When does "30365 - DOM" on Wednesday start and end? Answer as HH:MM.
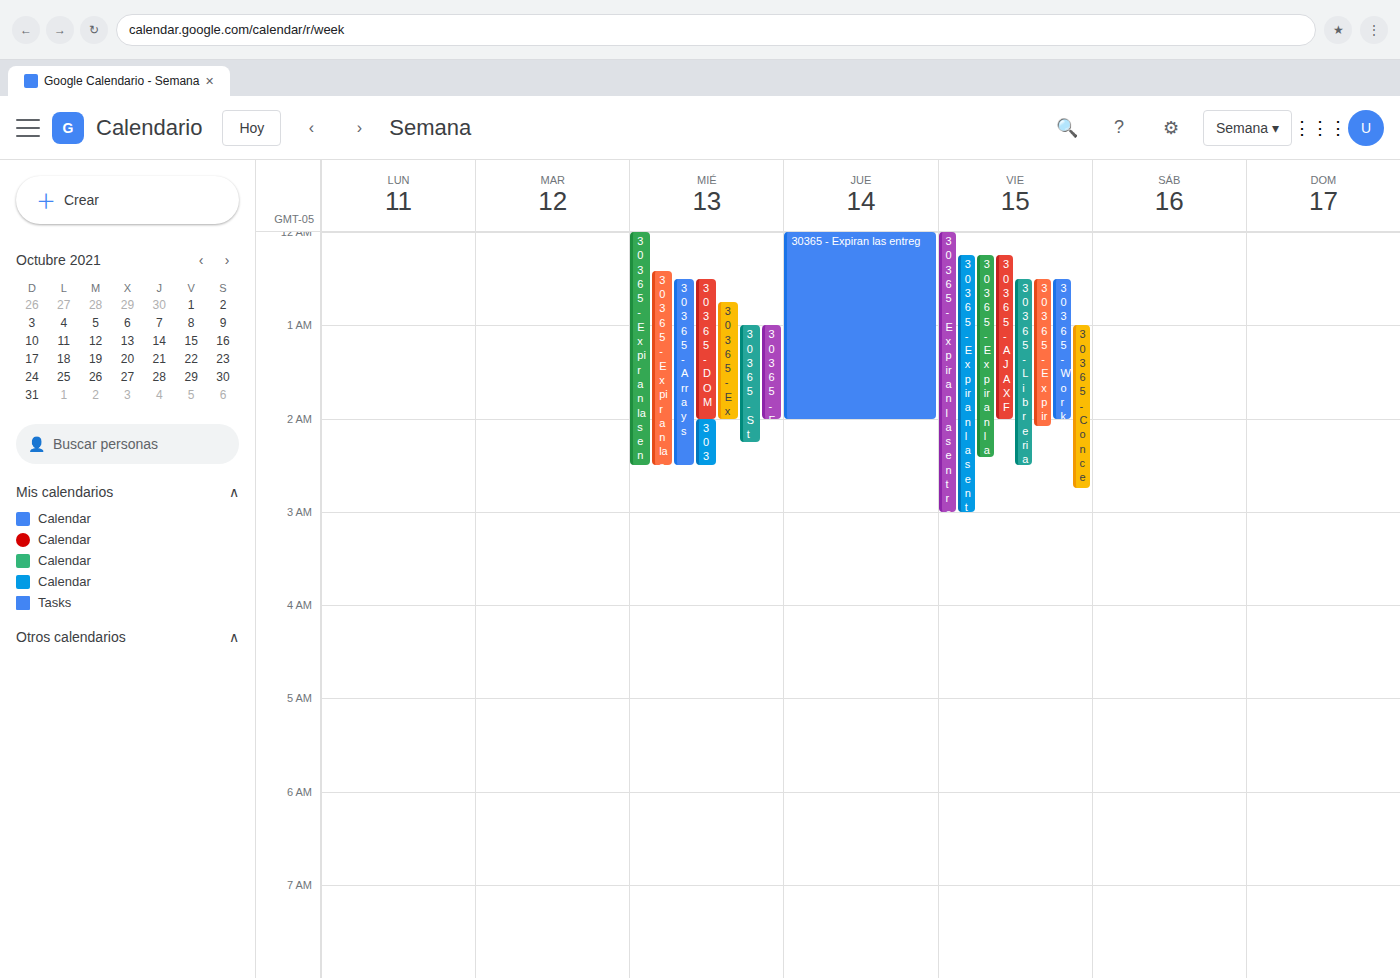
00:30 to 02:00